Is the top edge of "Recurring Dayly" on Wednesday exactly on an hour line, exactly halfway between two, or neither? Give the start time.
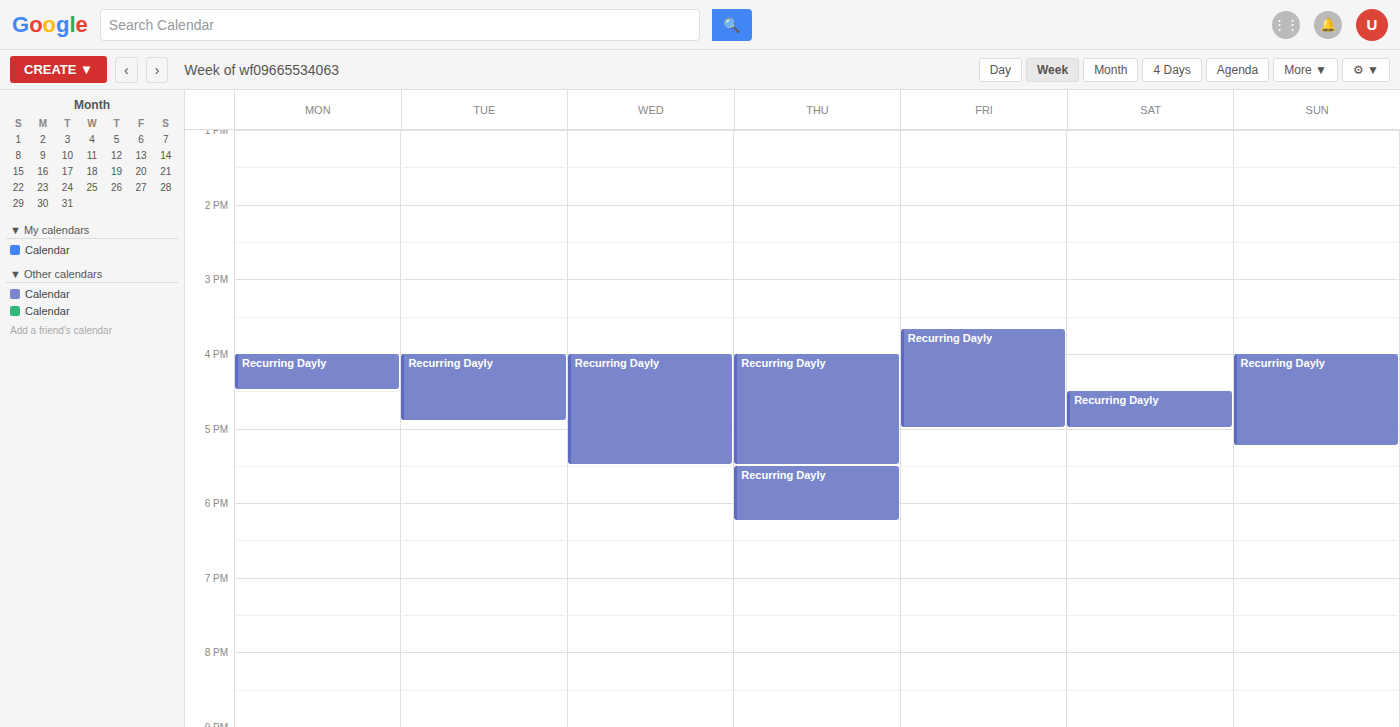
4:00 PM -- exactly on the 4 PM line.